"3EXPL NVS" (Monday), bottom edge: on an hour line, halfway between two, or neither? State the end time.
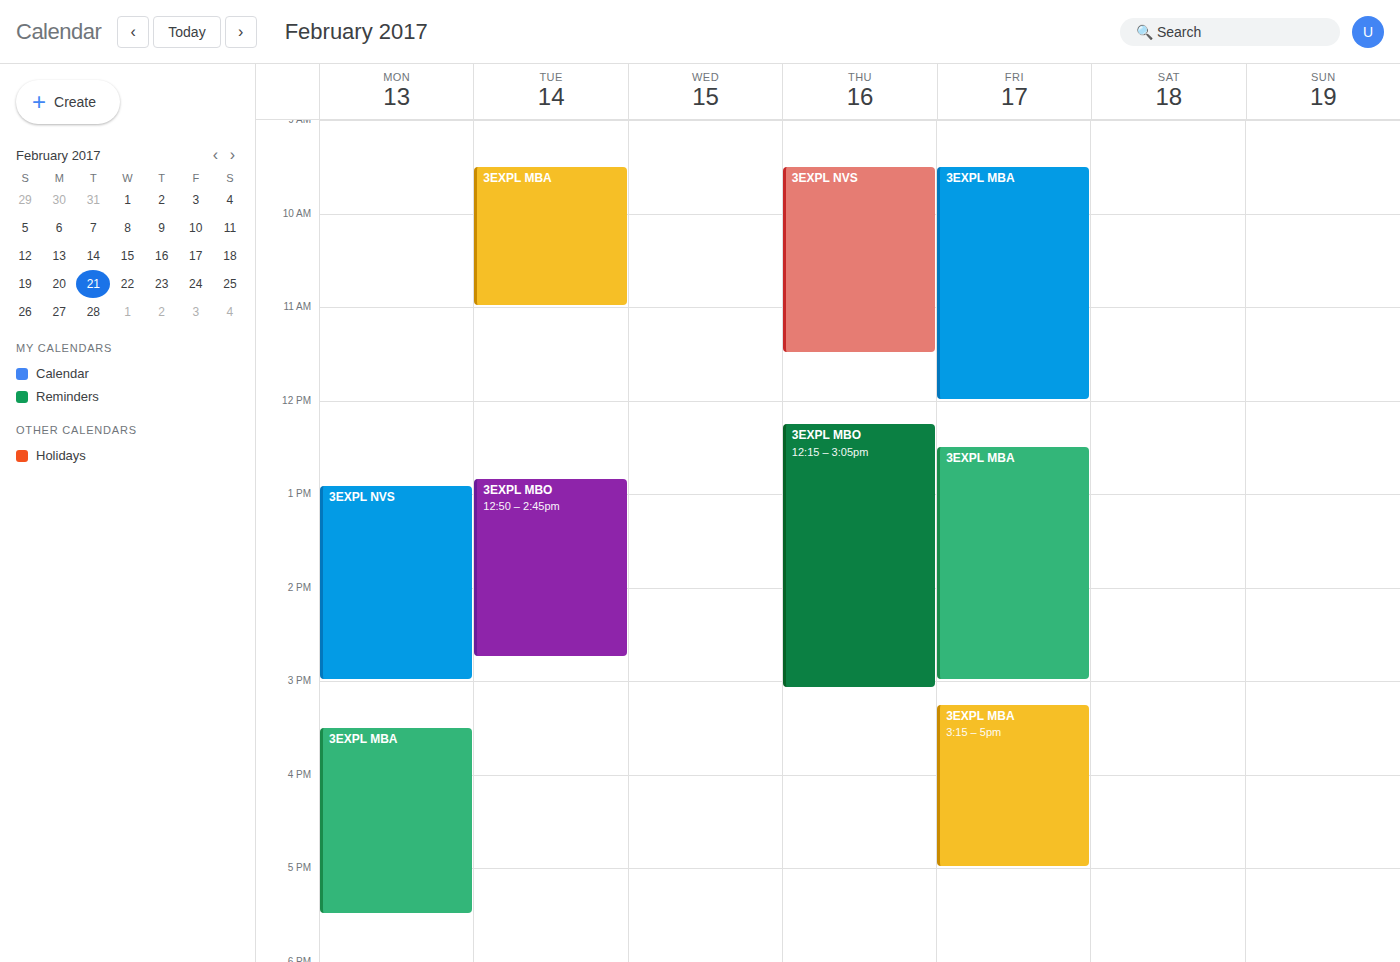
3:00 PM -- exactly on the 3 PM line.